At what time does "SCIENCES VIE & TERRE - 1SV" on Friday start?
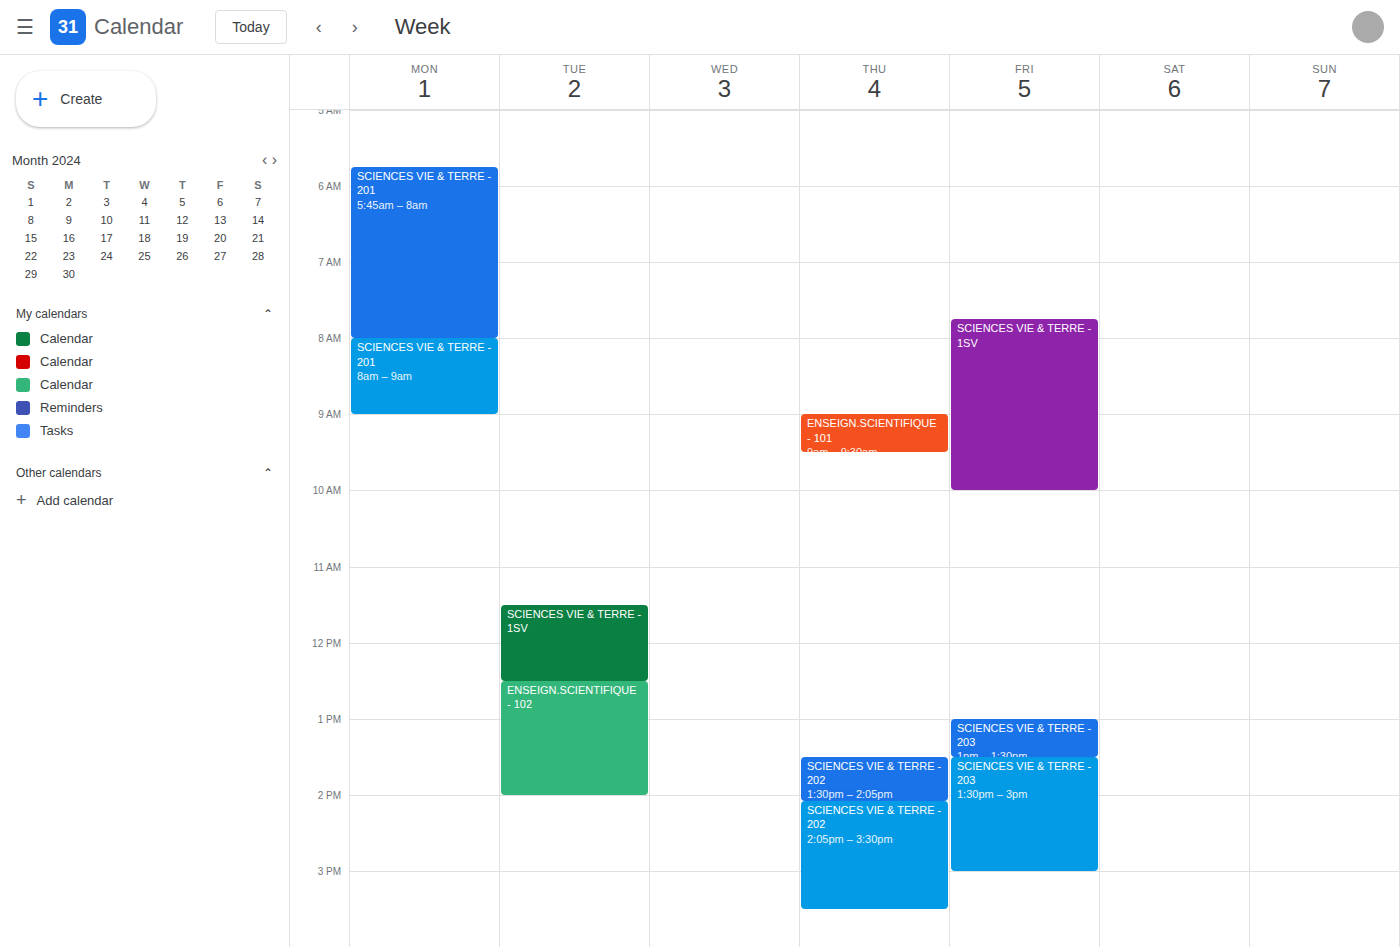
07:45